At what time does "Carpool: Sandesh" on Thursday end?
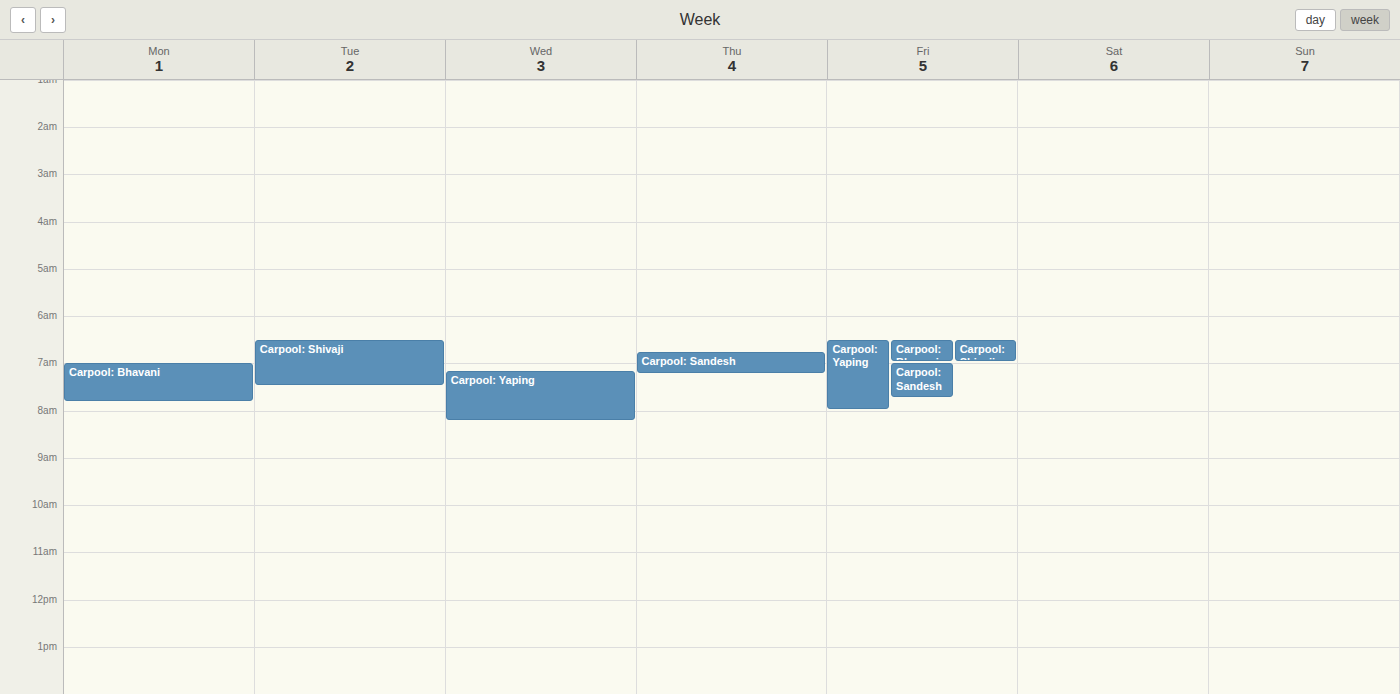
7:15 AM